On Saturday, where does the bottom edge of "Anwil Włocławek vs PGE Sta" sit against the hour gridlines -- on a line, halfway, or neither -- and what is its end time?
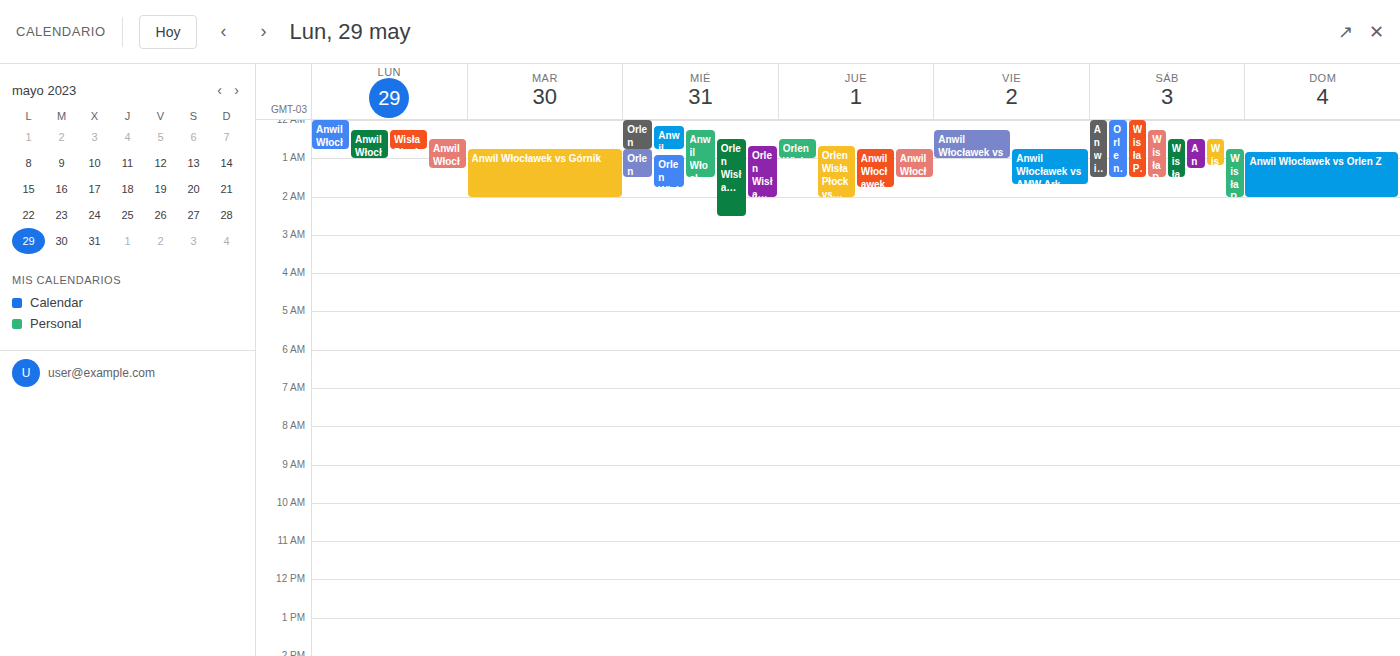
1:30 AM -- halfway between the 1 AM and 2 AM lines.